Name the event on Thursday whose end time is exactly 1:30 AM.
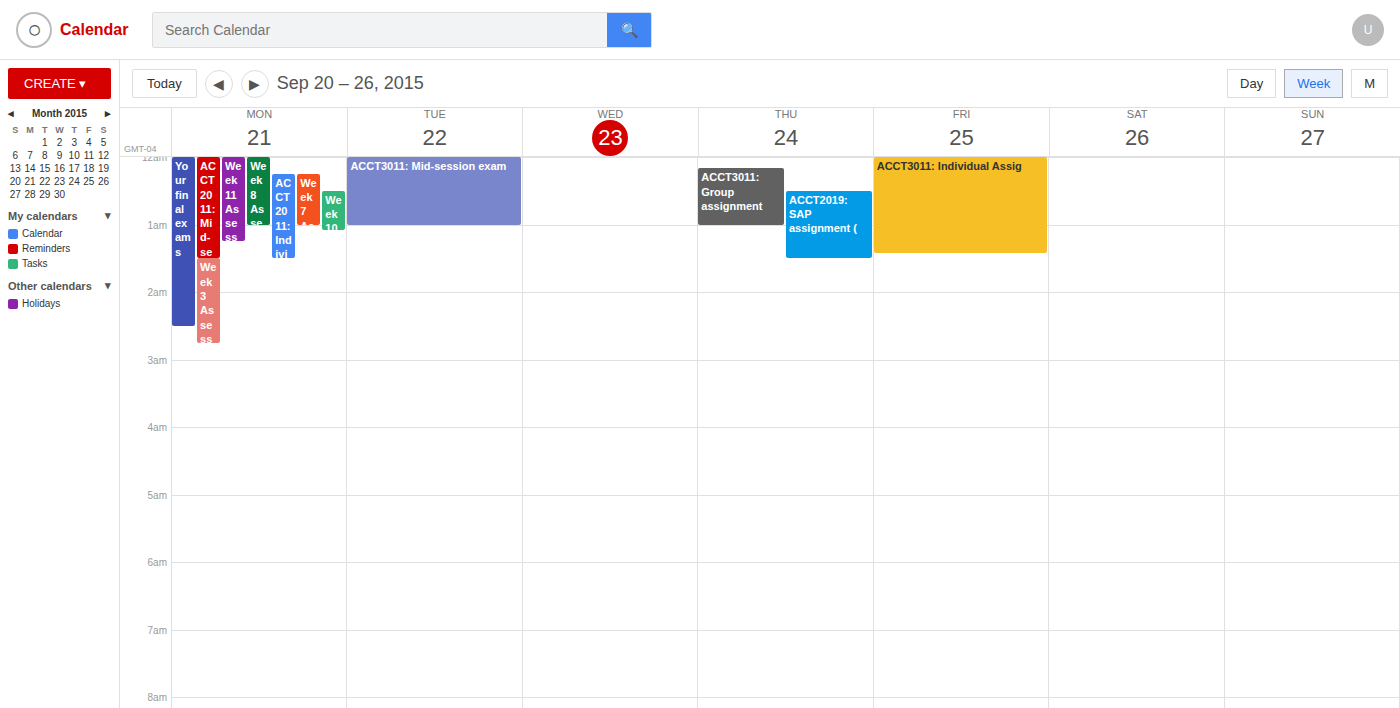
"ACCT2019: SAP assignment ("